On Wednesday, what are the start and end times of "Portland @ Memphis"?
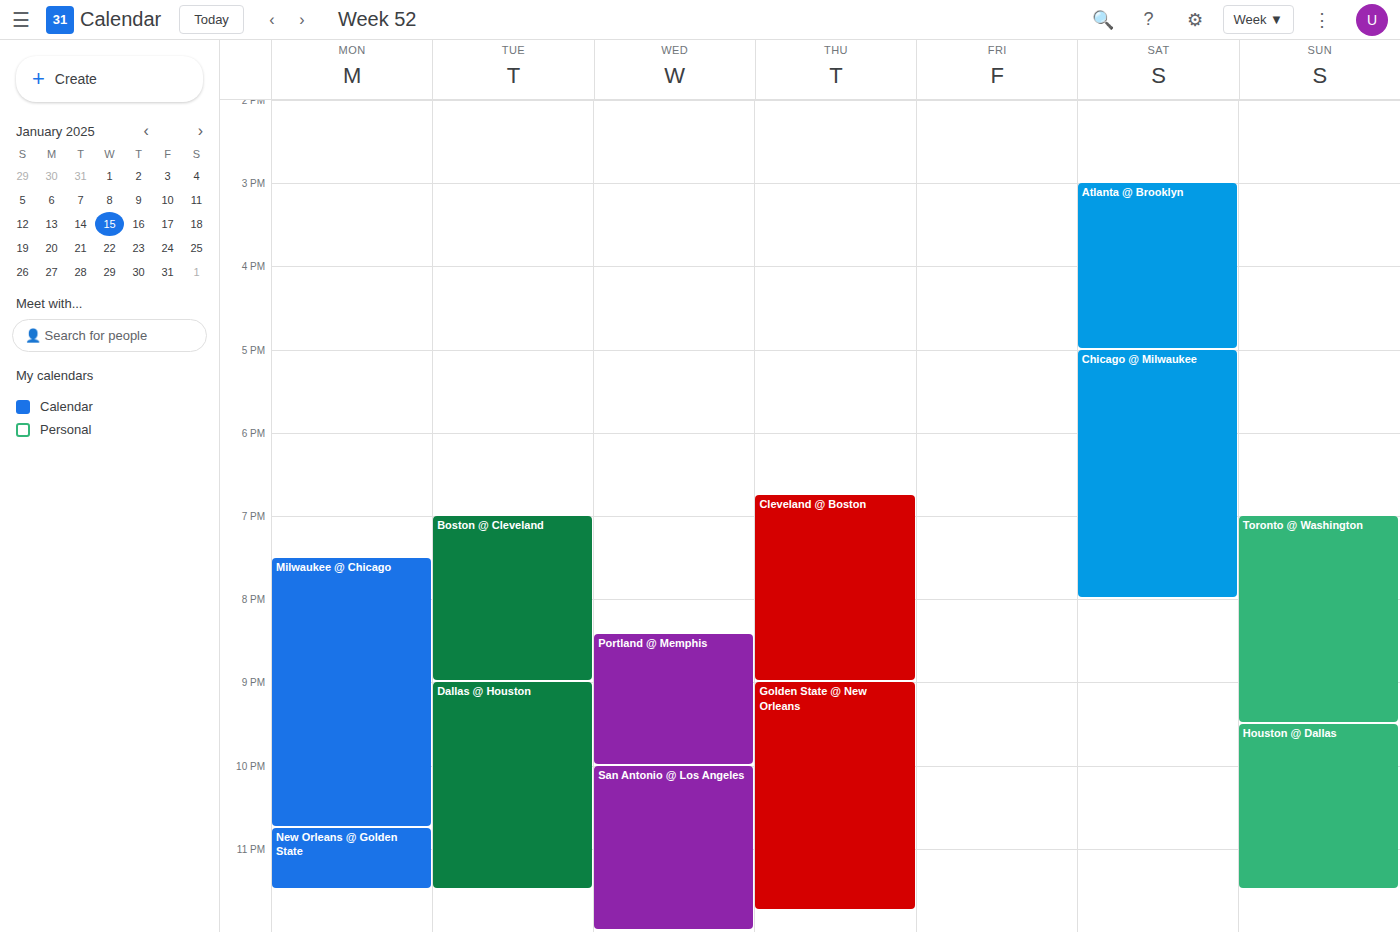
20:25 to 22:00